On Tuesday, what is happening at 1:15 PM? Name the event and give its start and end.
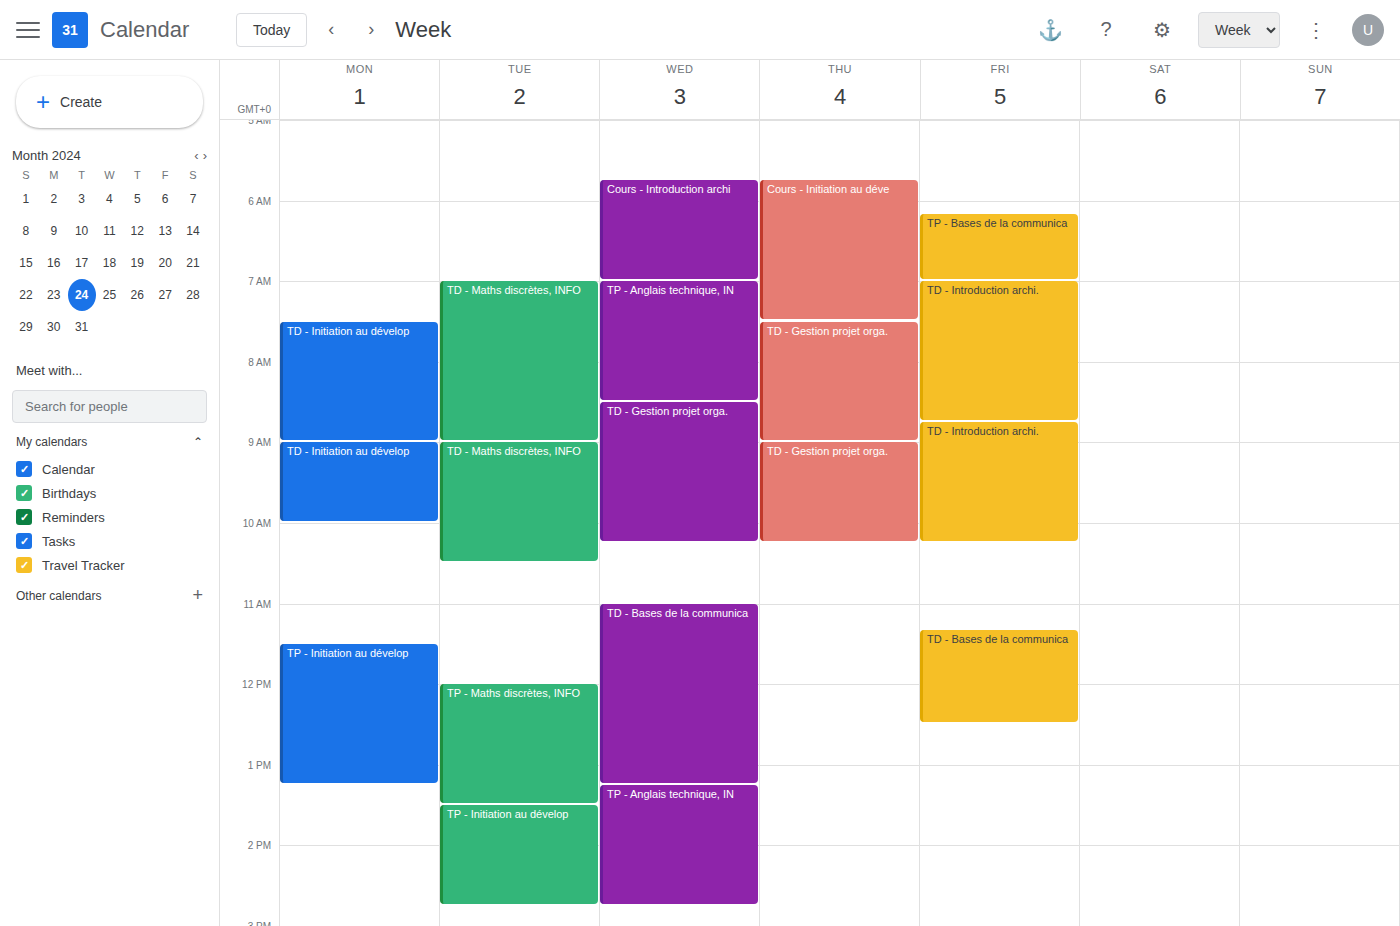
"TP - Maths discrètes, INFO", 12:00 PM to 1:30 PM